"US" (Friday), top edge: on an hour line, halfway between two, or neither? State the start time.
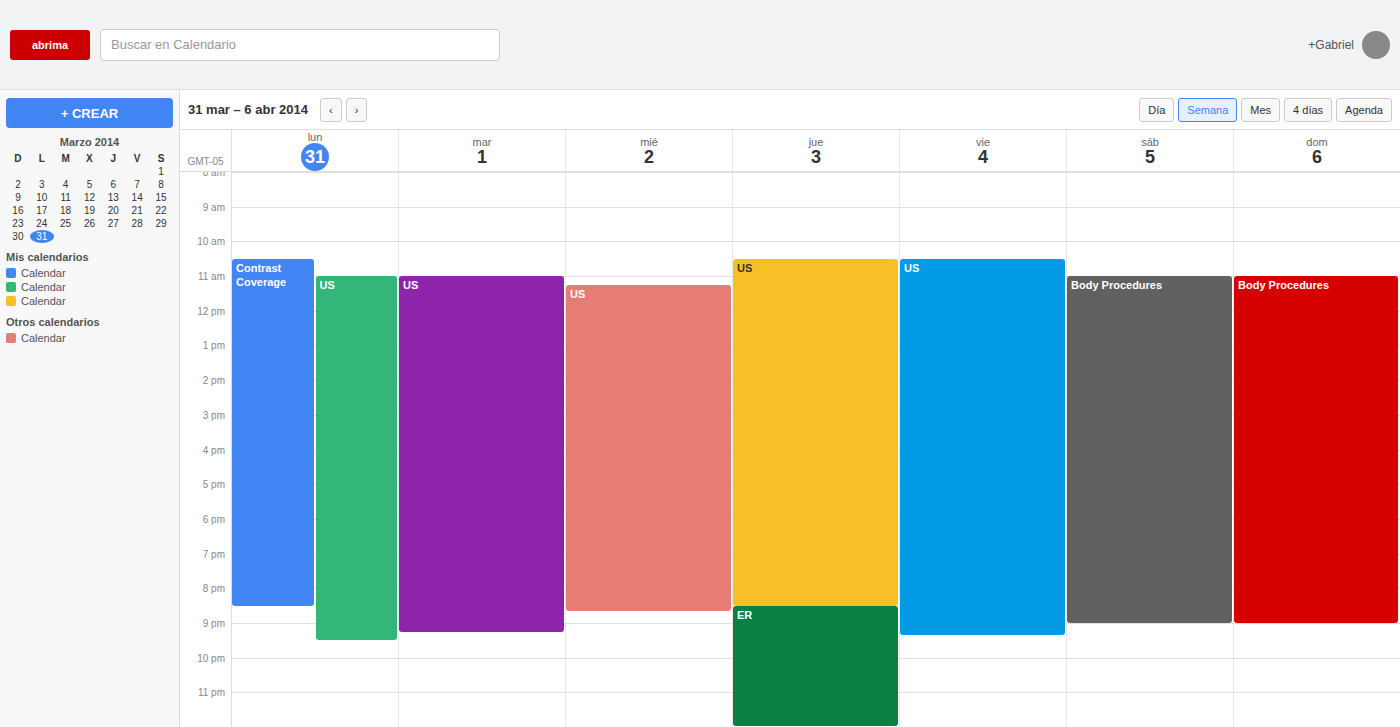
10:30 AM -- halfway between the 10 AM and 11 AM lines.